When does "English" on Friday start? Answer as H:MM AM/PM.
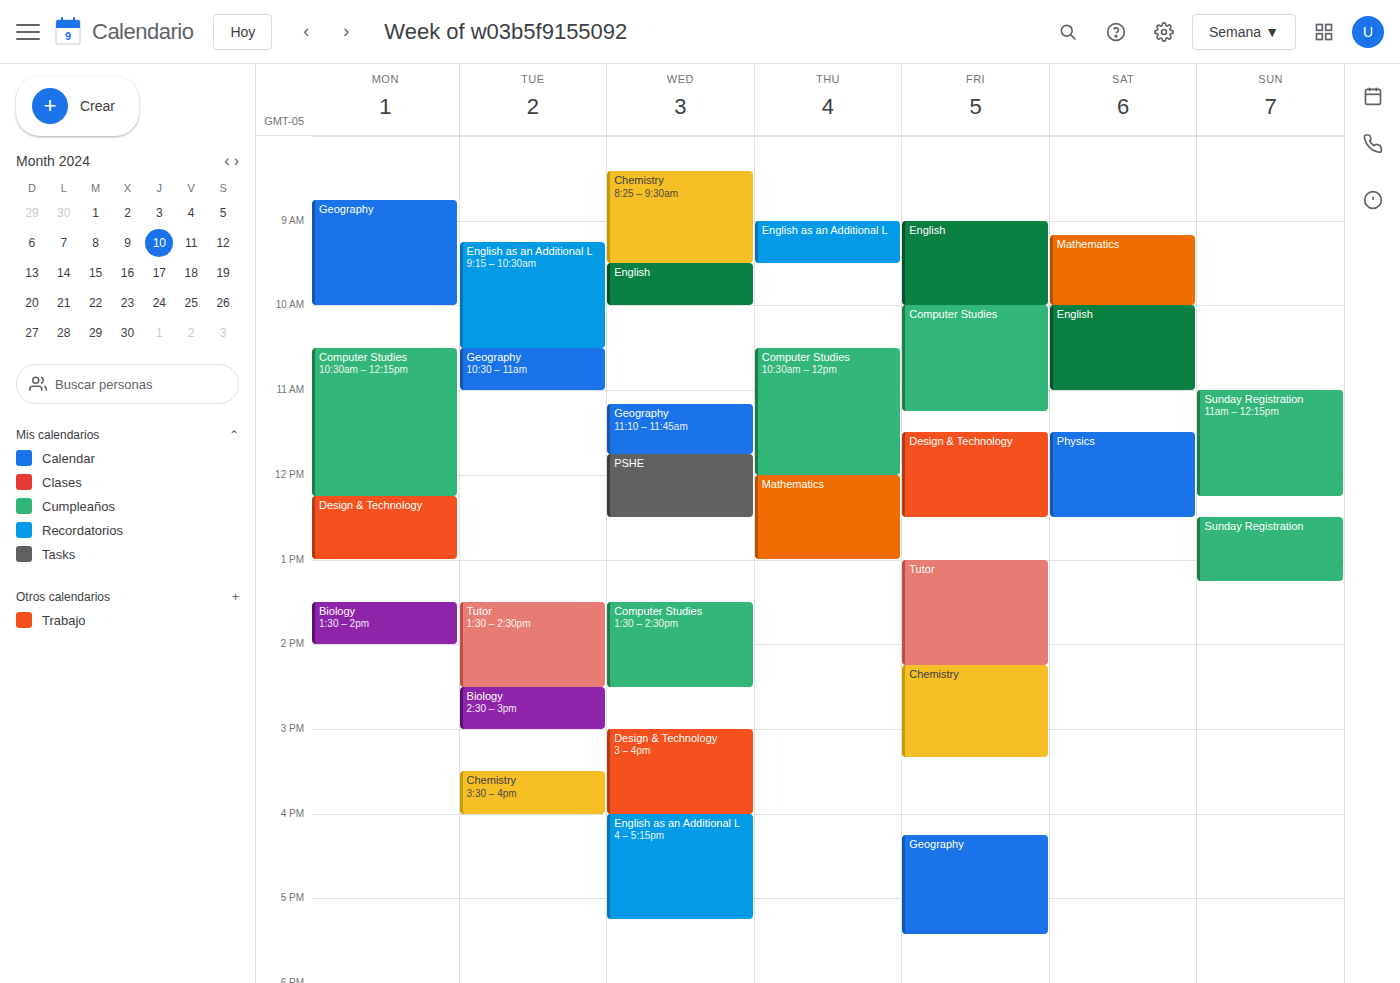
9:00 AM